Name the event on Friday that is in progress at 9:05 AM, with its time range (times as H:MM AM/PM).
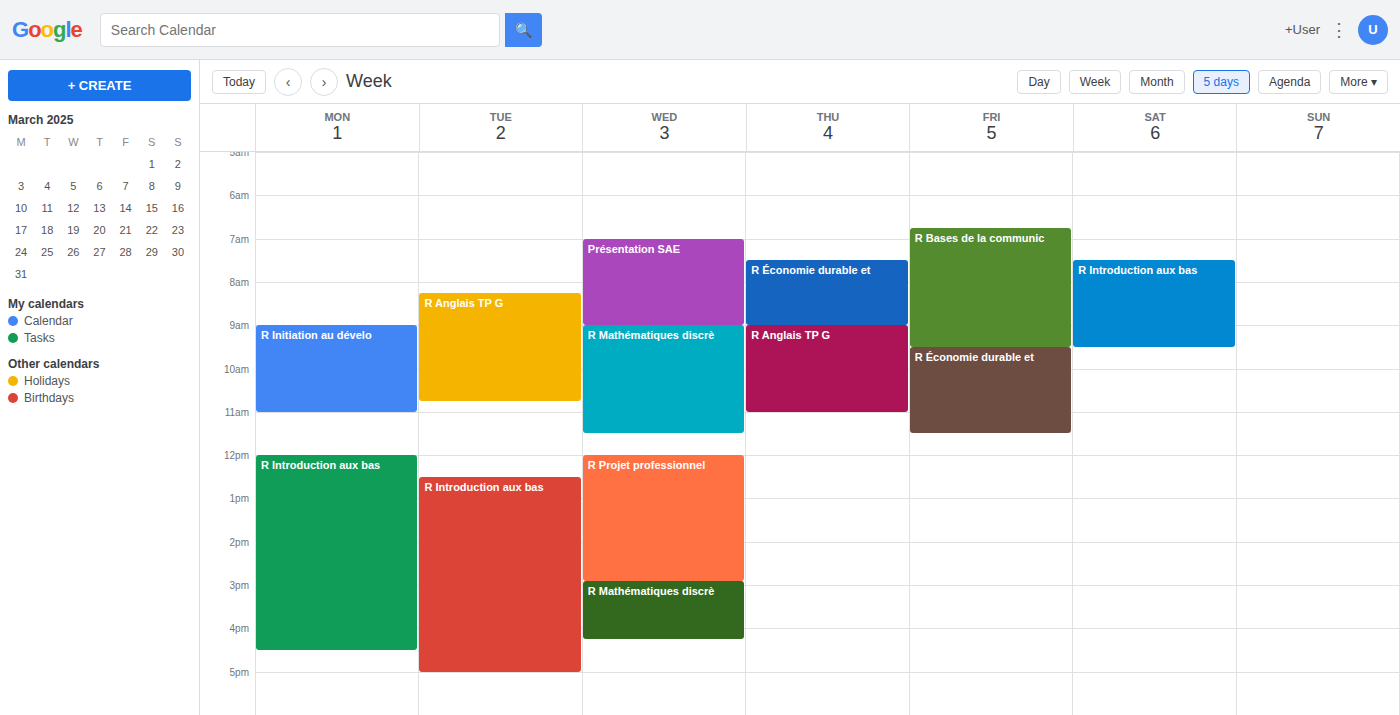
"R Bases de la communic", 6:45 AM to 9:30 AM